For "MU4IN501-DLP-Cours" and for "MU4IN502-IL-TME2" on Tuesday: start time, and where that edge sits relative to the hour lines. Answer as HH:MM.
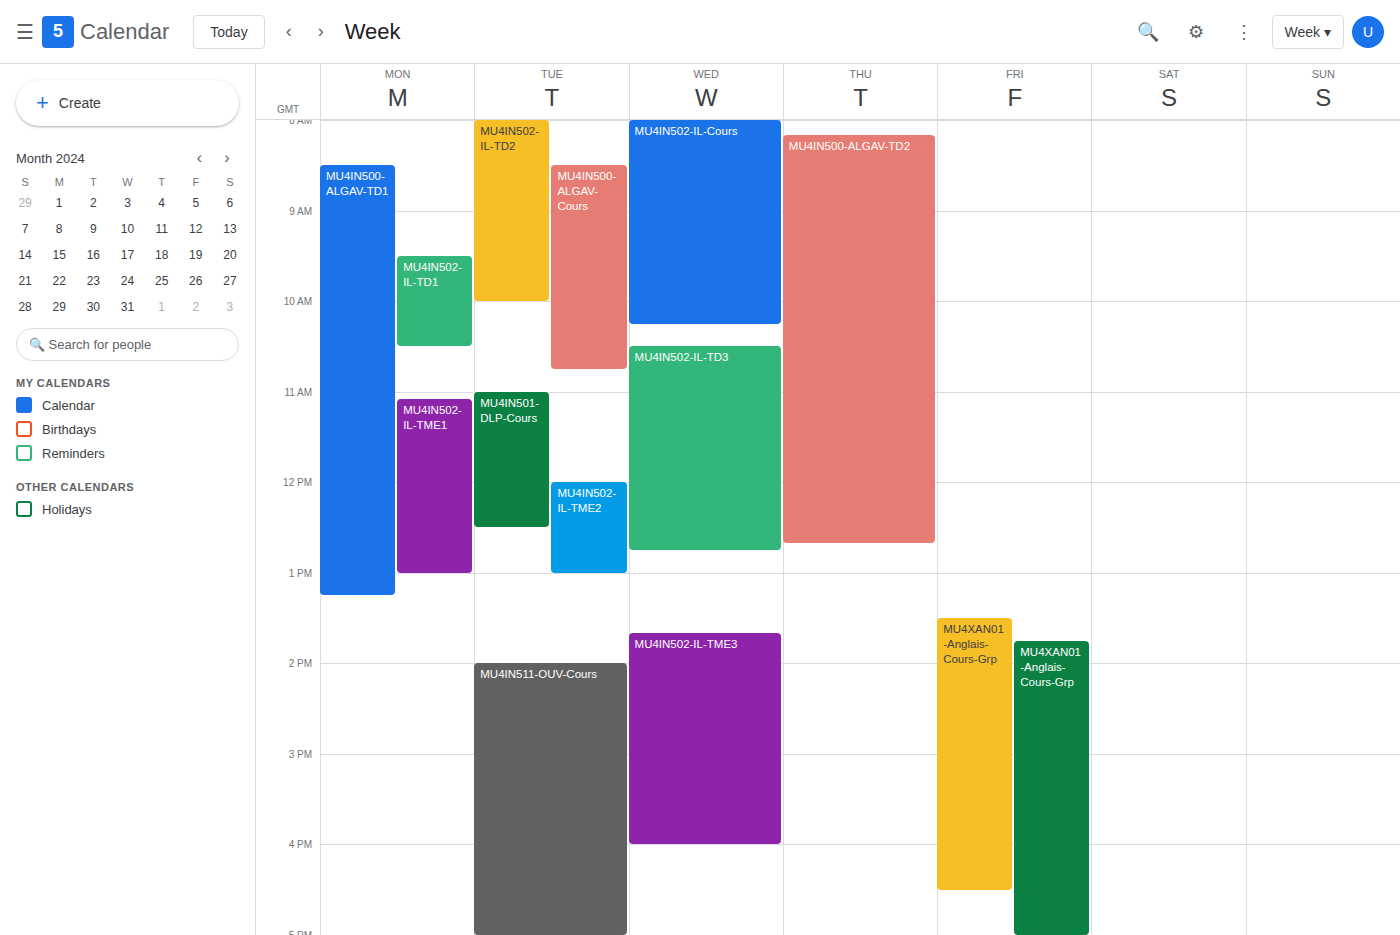
"MU4IN501-DLP-Cours": 11:00, exactly on the 11:00 line. "MU4IN502-IL-TME2": 12:00, exactly on the 12:00 line.